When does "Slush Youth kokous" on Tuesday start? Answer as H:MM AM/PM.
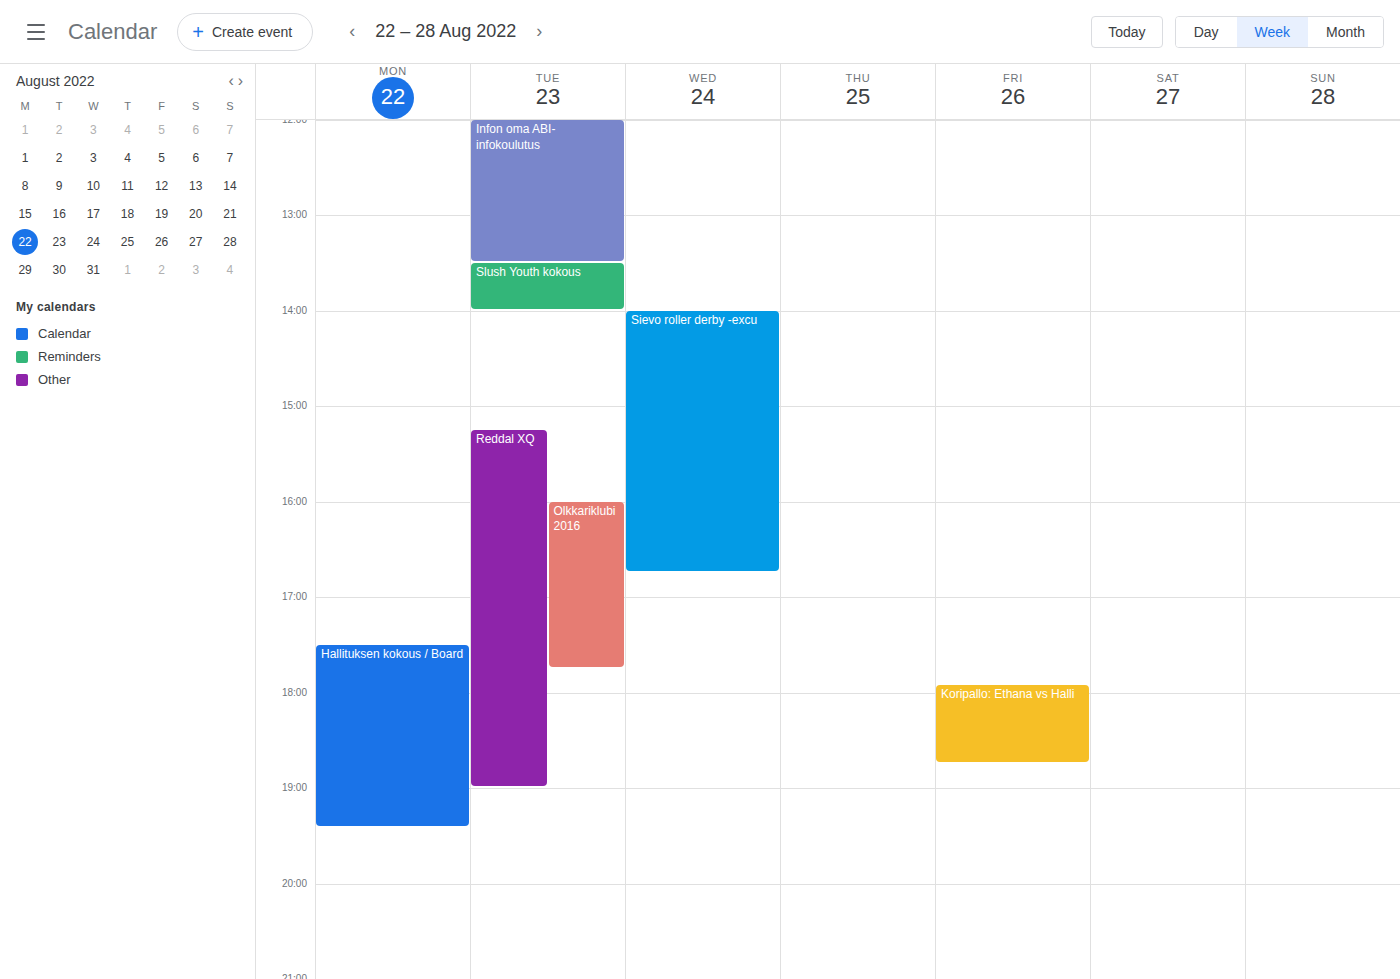
1:30 PM